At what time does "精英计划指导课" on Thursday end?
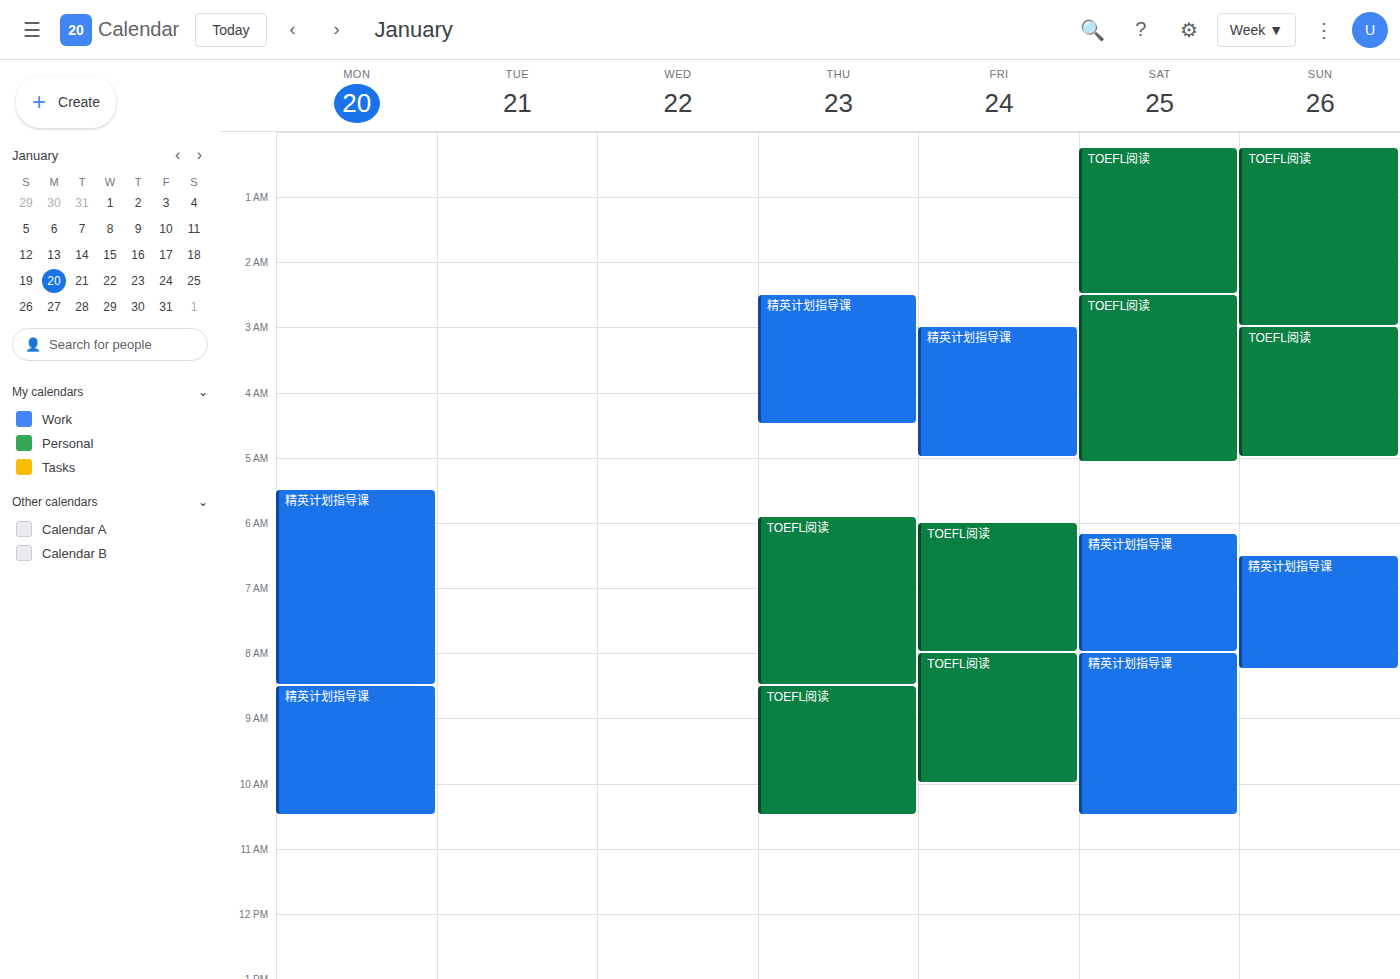
4:30 AM